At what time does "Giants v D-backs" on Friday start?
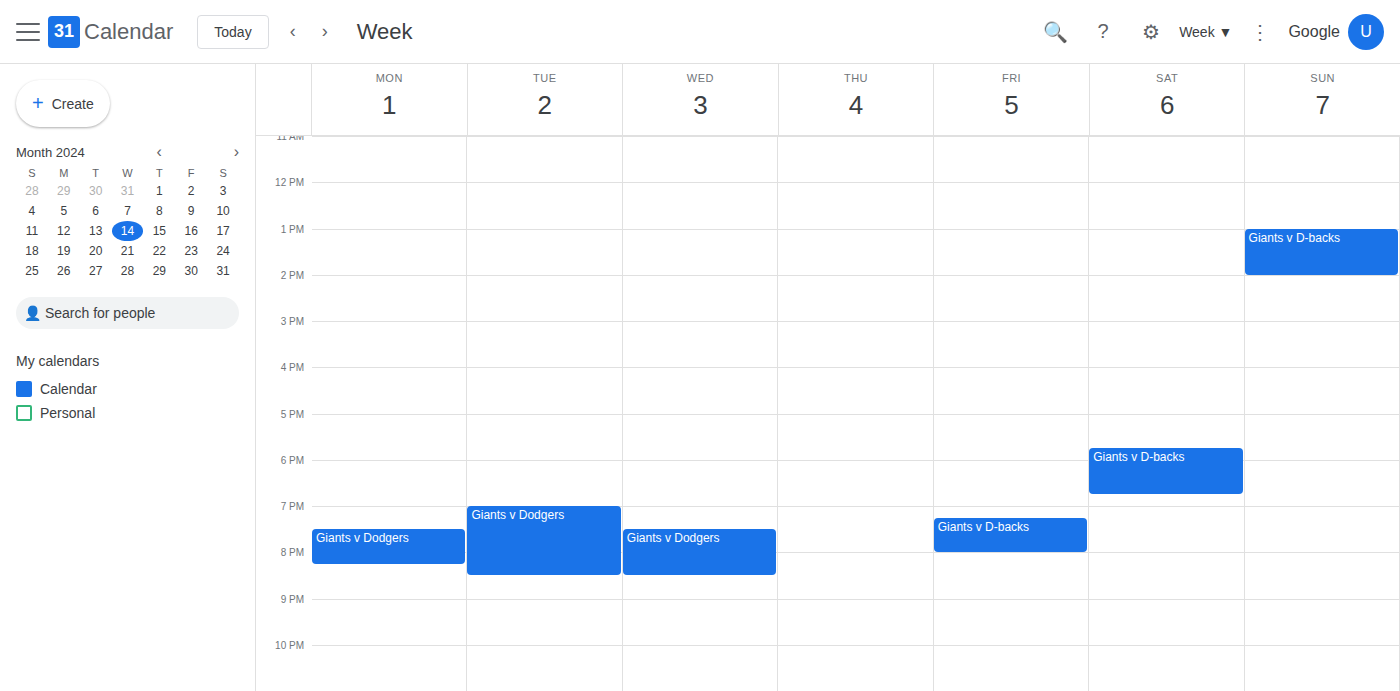
7:15 PM